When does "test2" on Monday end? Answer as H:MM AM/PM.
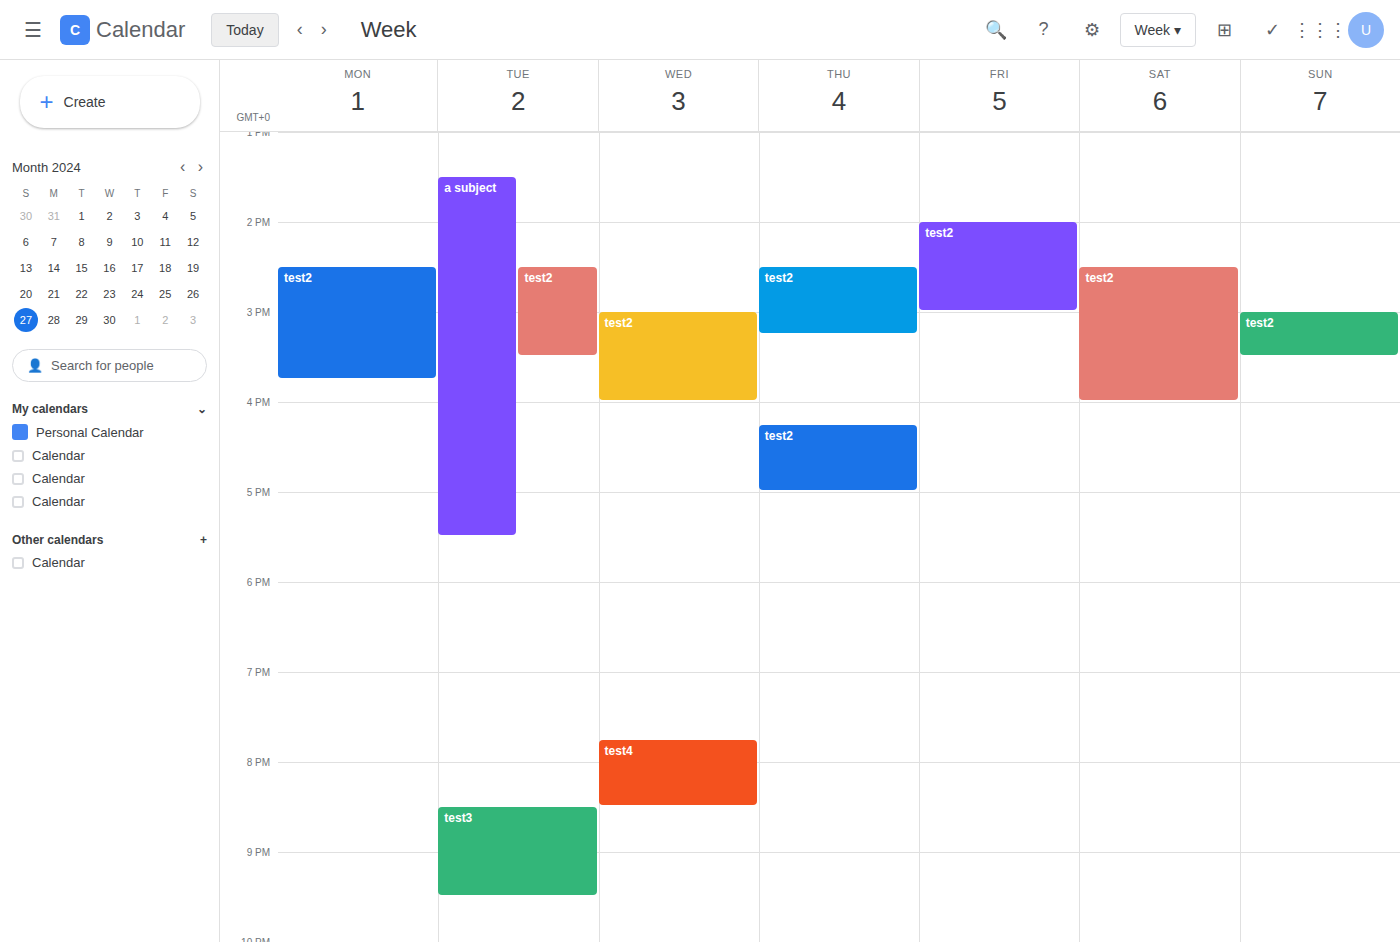
3:45 PM